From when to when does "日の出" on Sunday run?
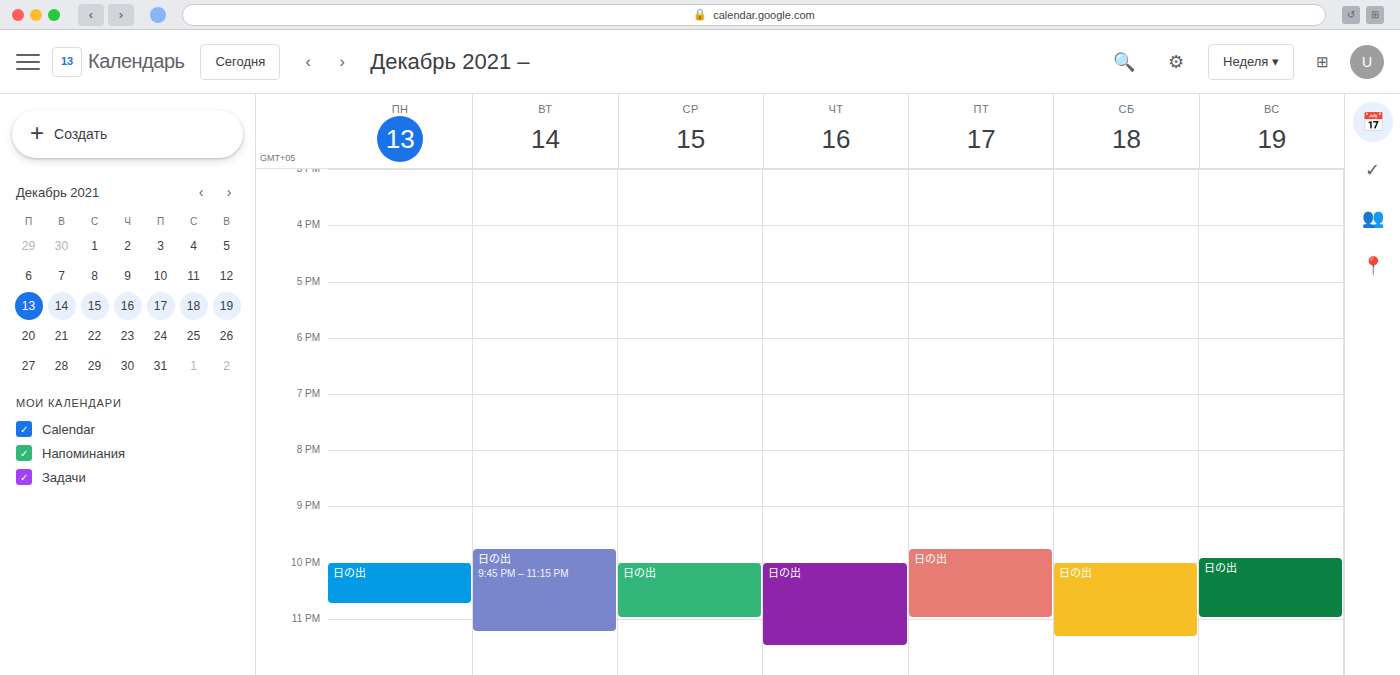
9:55 PM to 11:00 PM